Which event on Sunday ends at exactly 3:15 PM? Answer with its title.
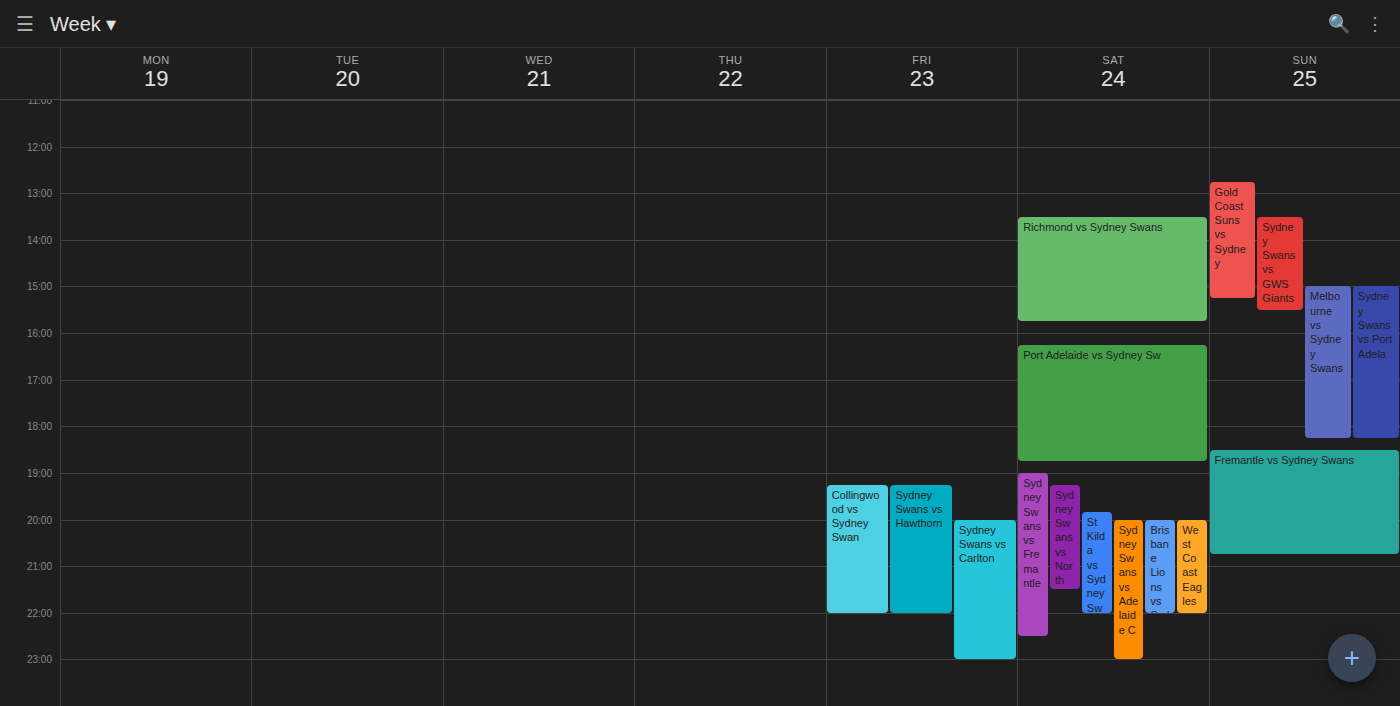
"Gold Coast Suns vs Sydney"